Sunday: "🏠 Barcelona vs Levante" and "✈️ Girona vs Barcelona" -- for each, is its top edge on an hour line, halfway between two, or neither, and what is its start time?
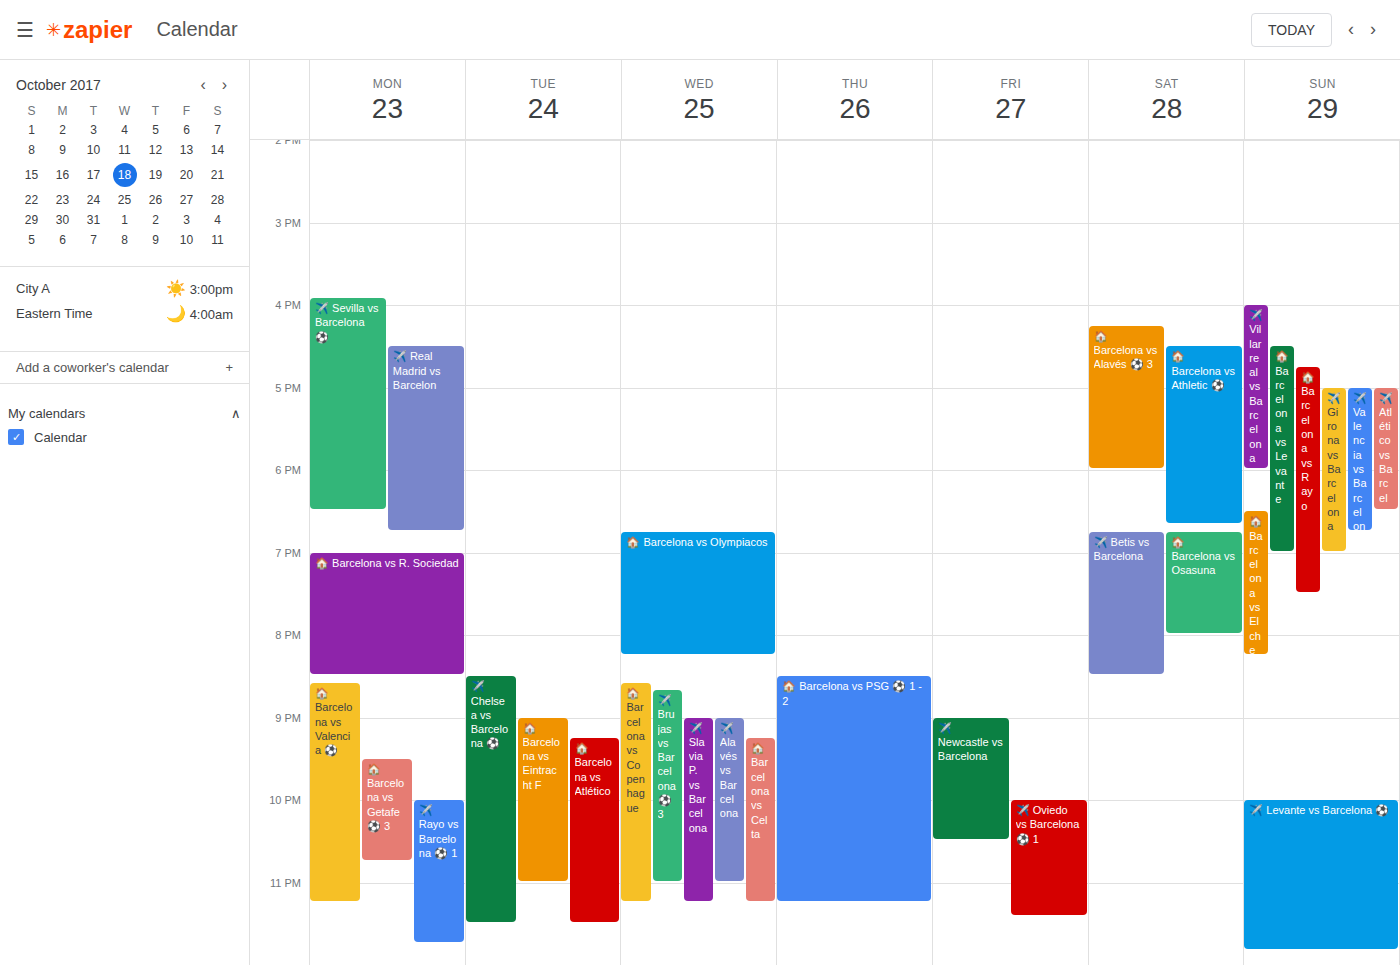
"🏠 Barcelona vs Levante": 4:30 PM, halfway between the 4 PM and 5 PM lines. "✈️ Girona vs Barcelona": 5:00 PM, exactly on the 5 PM line.